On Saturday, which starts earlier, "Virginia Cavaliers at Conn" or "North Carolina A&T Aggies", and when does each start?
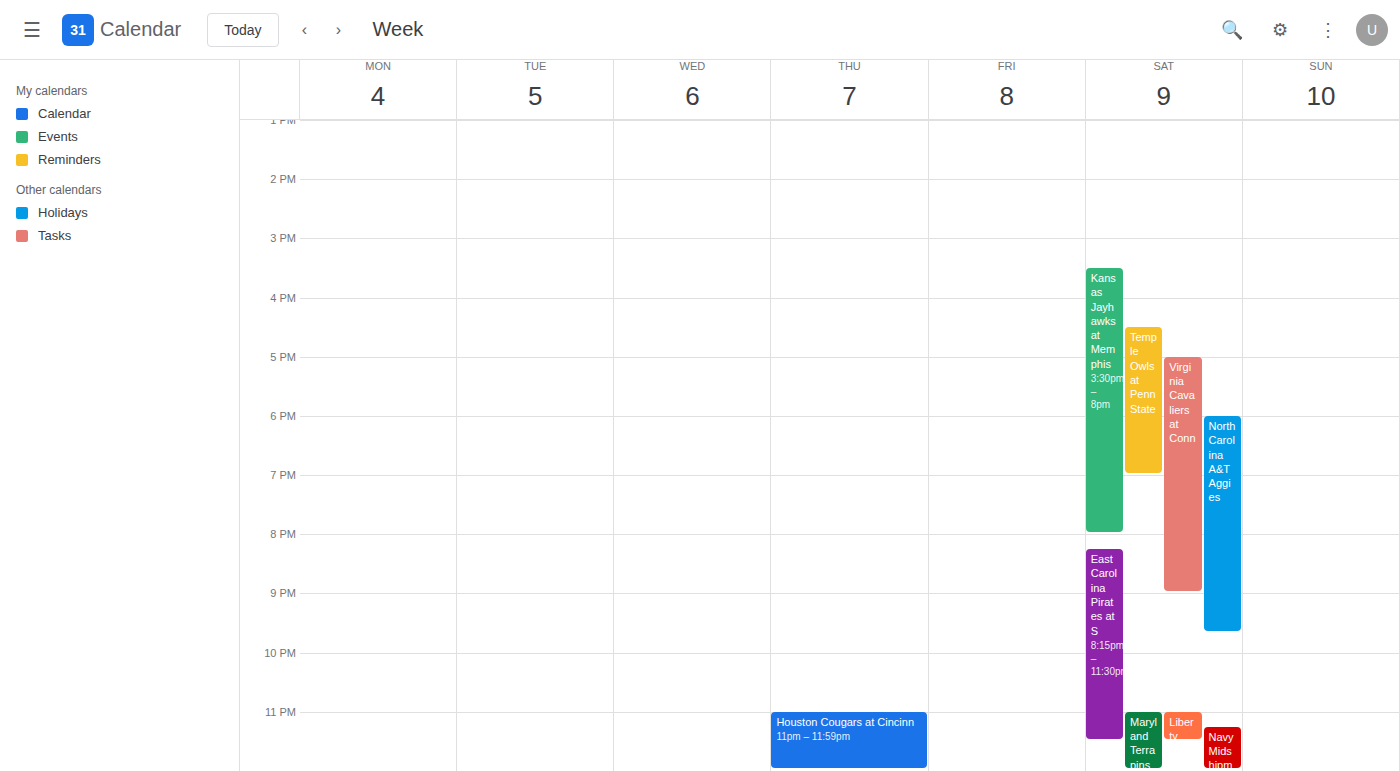
"Virginia Cavaliers at Conn" 5:00 PM; "North Carolina A&T Aggies" 6:00 PM.